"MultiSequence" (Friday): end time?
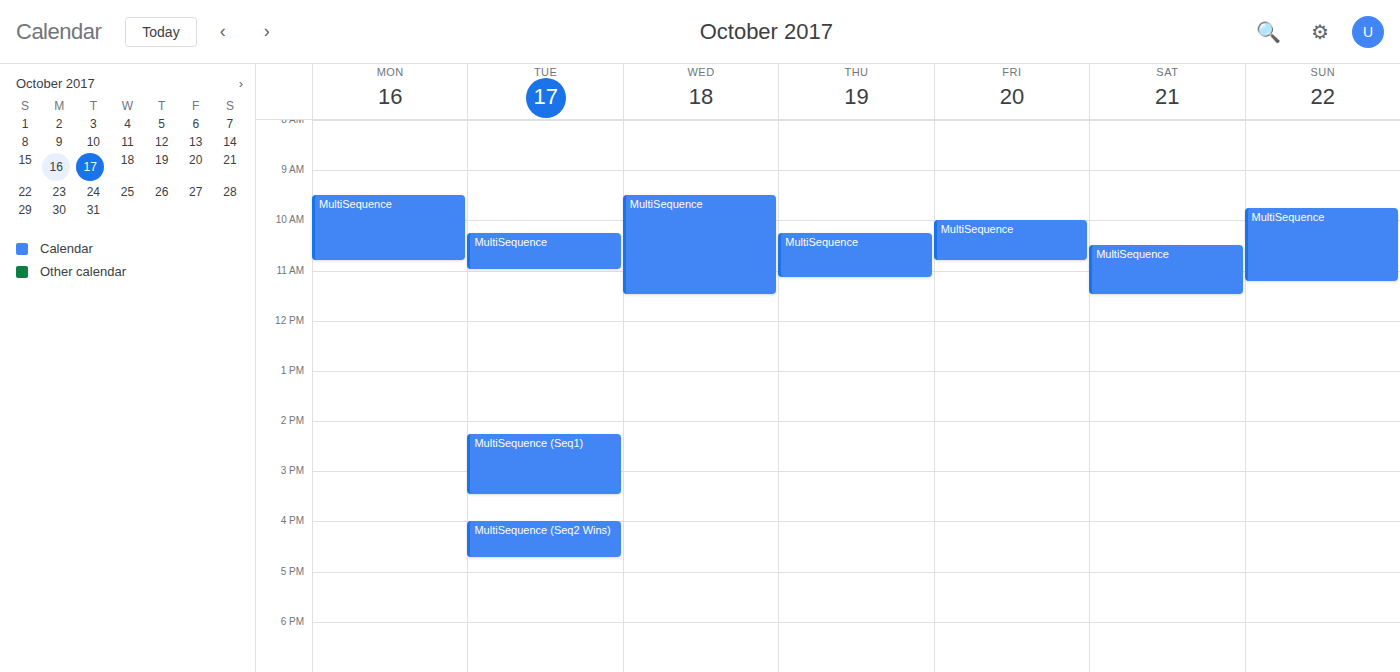
10:50 AM